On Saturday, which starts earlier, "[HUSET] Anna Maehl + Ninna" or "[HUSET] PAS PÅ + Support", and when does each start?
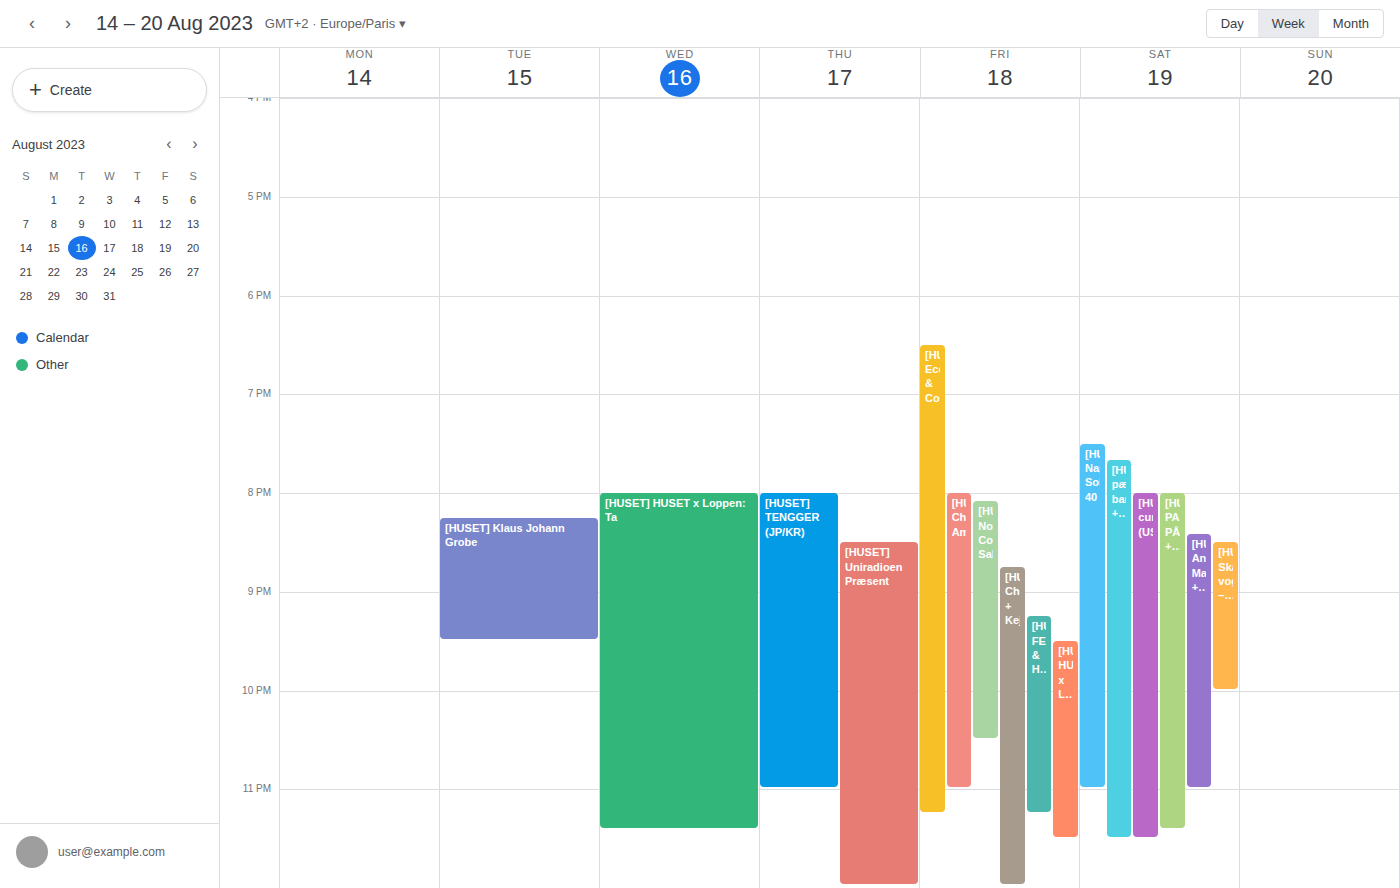
"[HUSET] PAS PÅ + Support" 8:00 PM; "[HUSET] Anna Maehl + Ninna" 8:25 PM.